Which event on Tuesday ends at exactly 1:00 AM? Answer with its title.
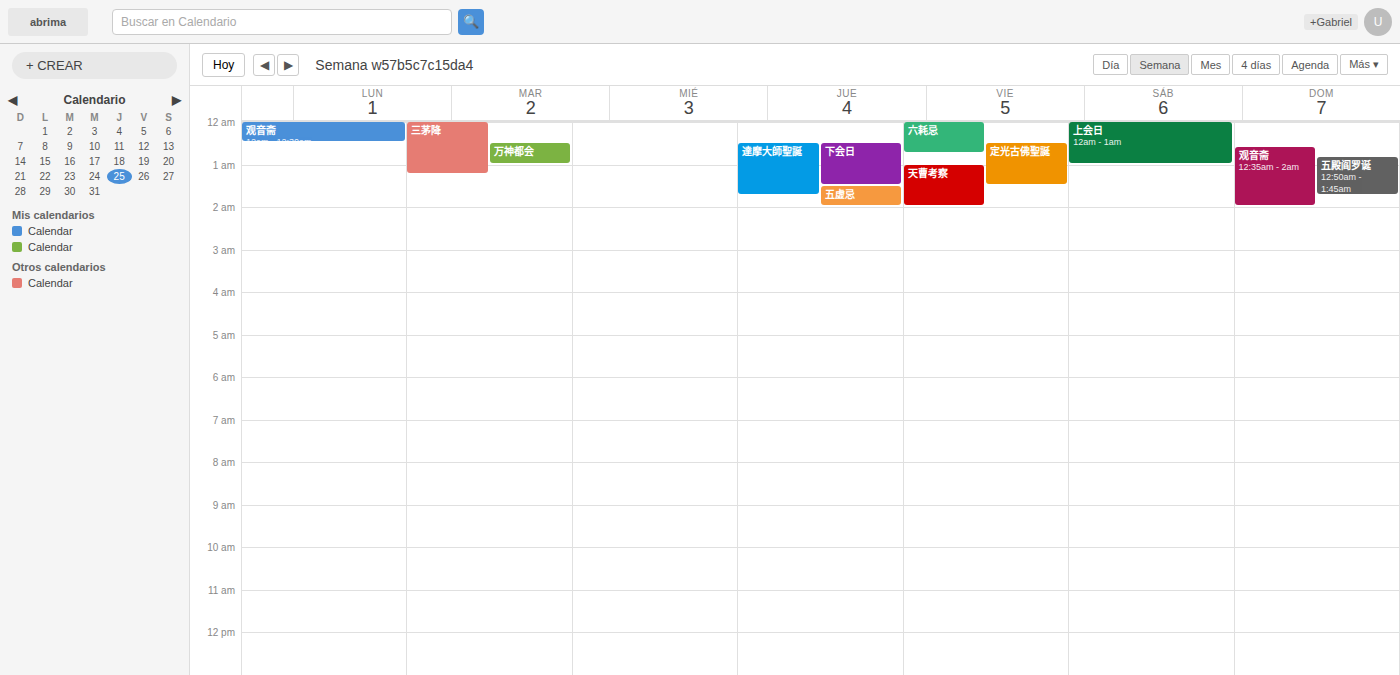
"万神都会"